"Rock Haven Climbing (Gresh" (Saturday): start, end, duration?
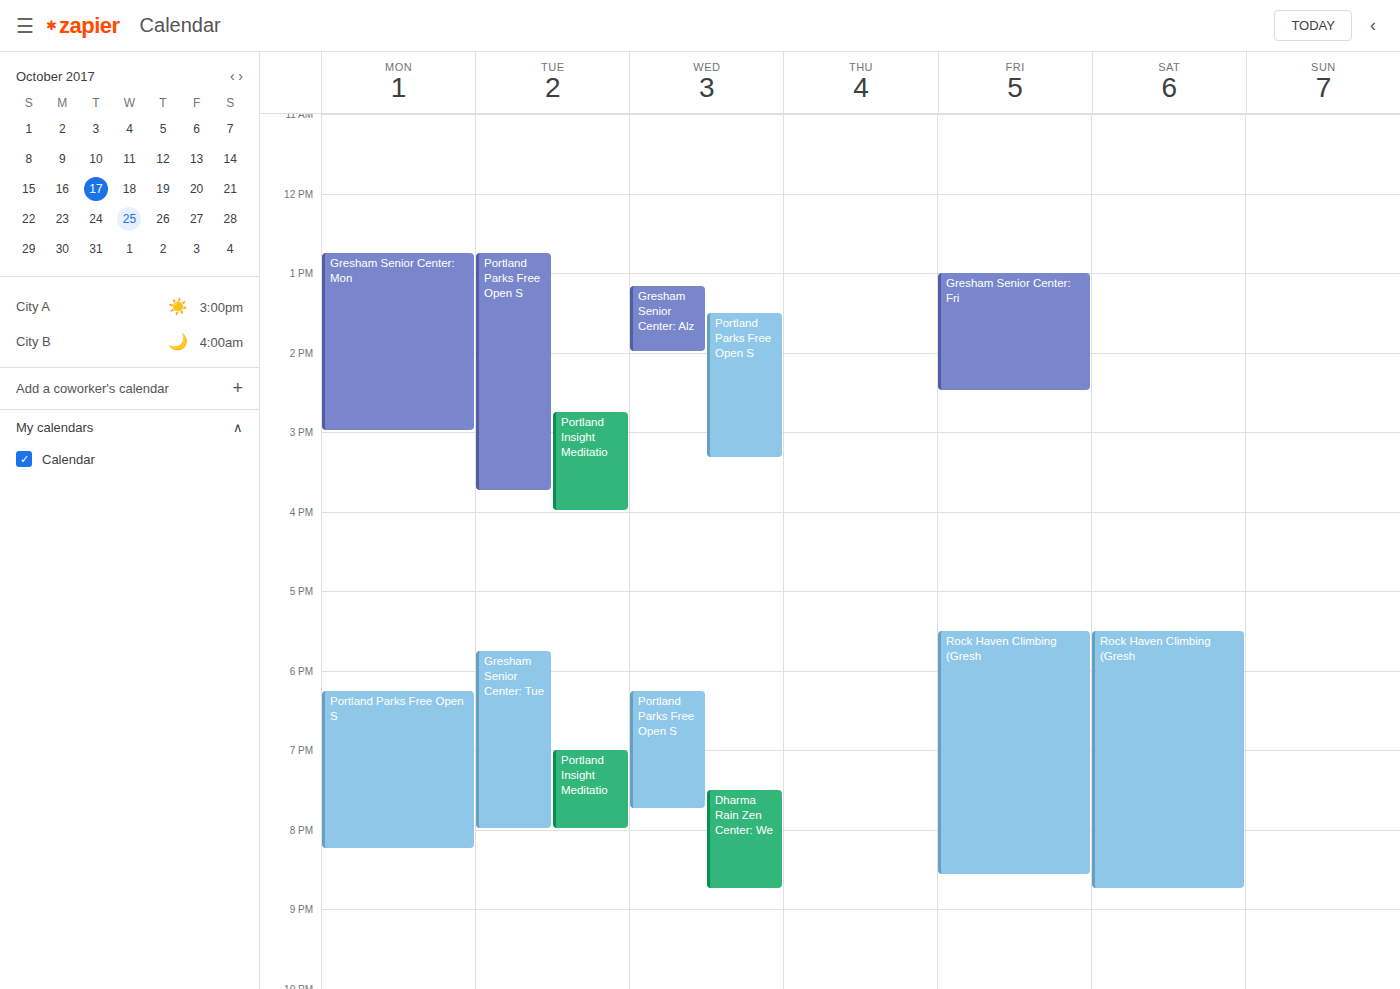
5:30 PM to 8:45 PM, 3 hours 15 minutes